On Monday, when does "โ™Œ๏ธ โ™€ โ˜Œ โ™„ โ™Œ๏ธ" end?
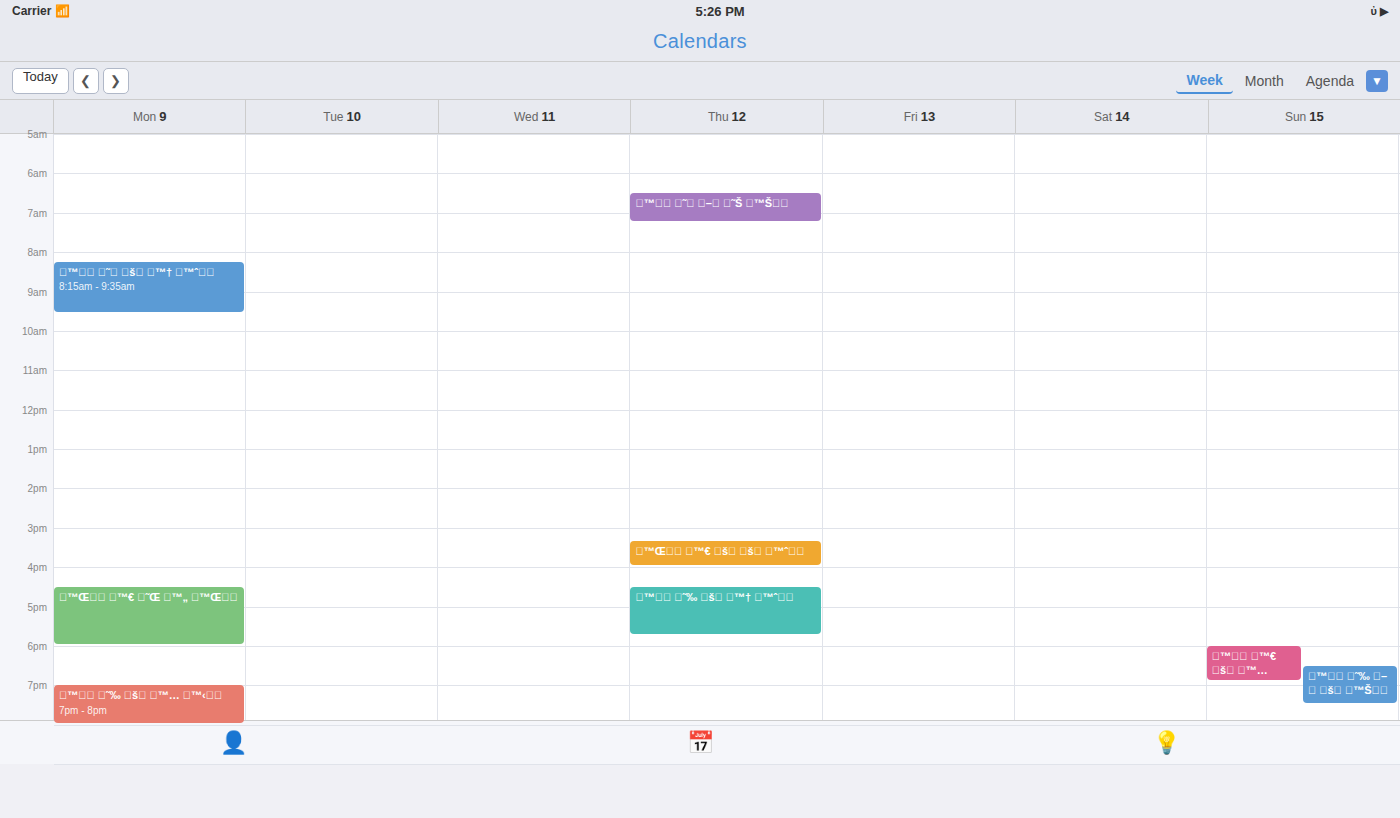
18:00